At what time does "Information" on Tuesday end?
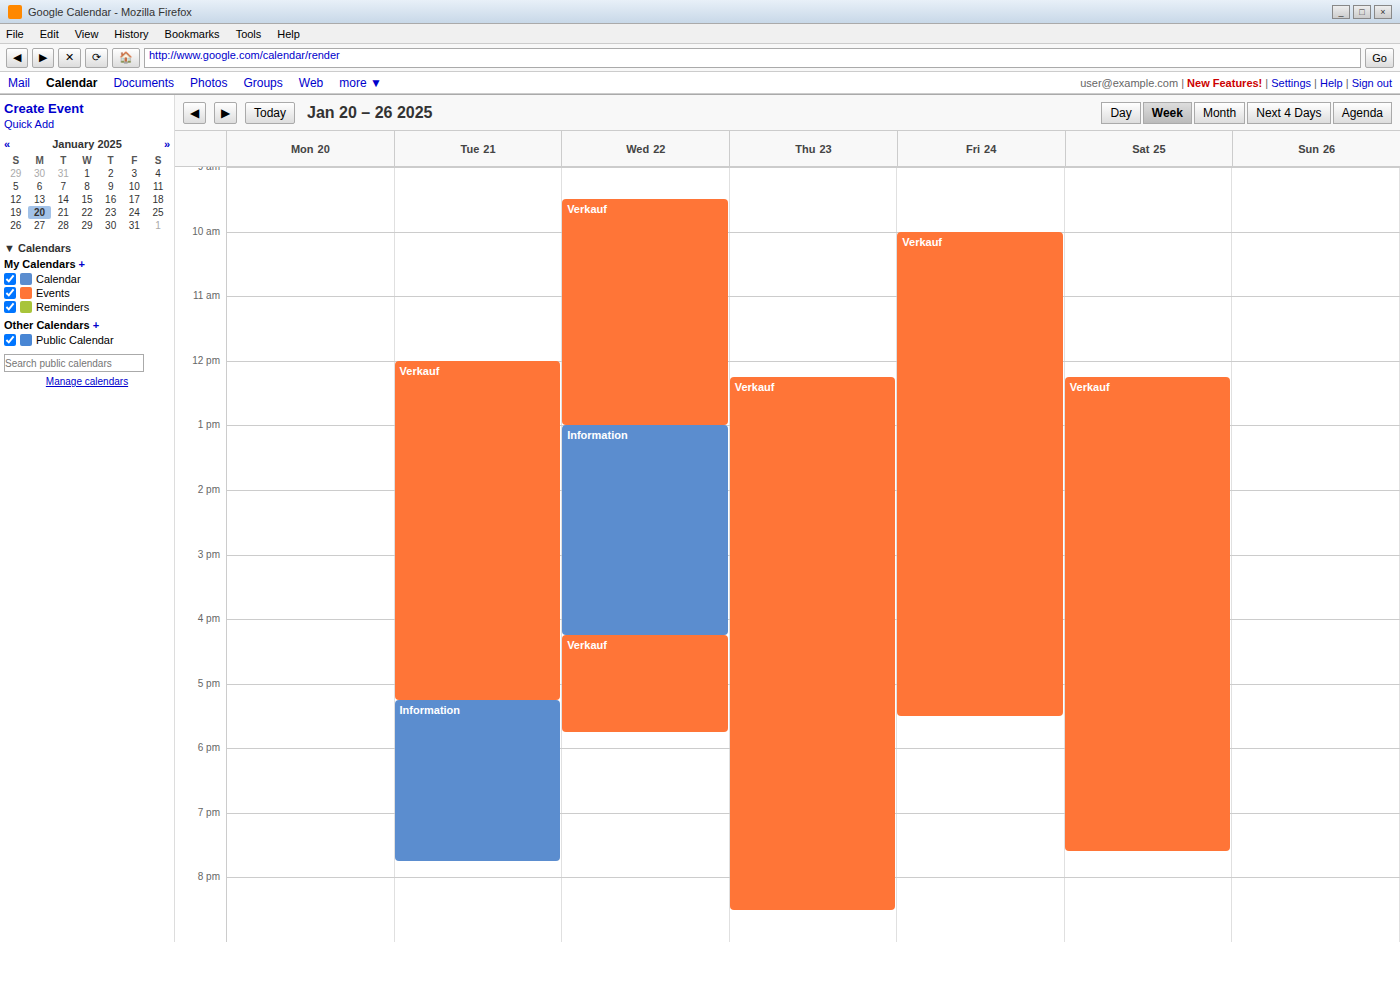
7:45 PM